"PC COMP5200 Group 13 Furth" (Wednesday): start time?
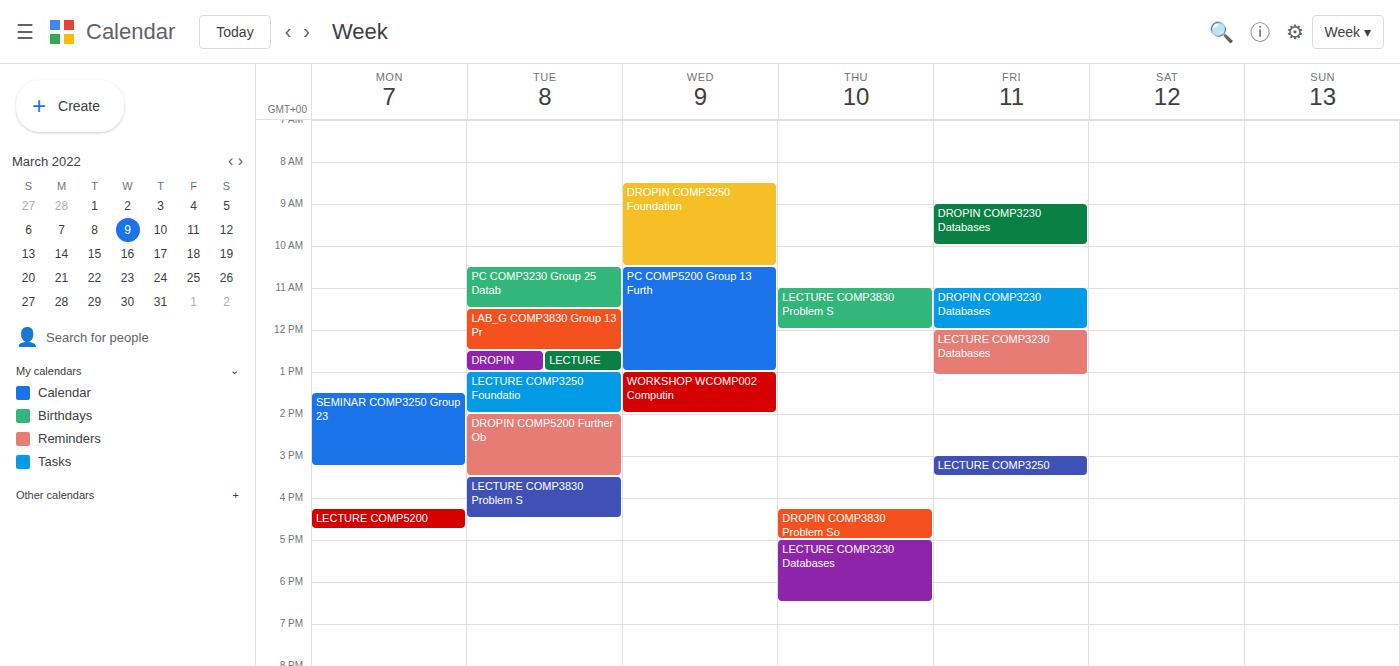
10:30 AM